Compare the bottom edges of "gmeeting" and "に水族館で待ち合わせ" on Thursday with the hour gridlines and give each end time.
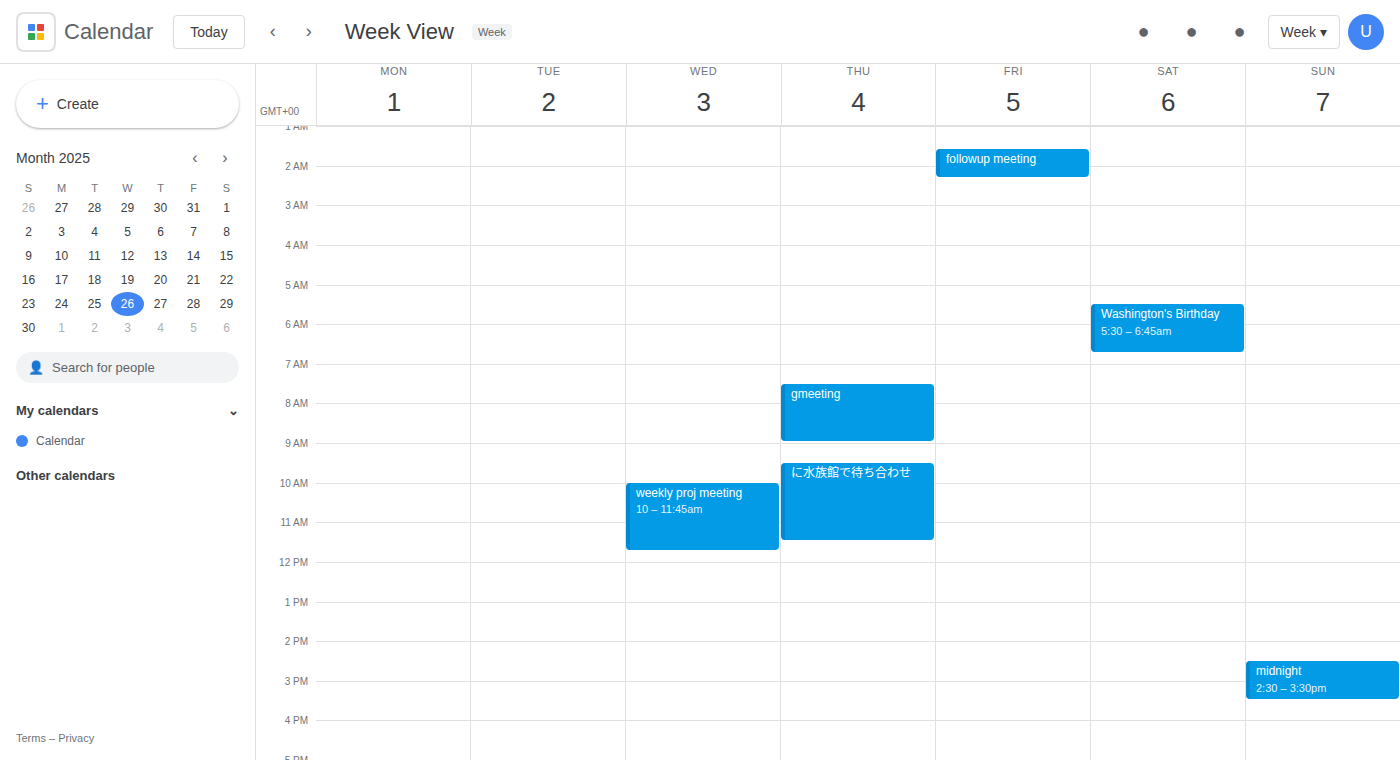
"gmeeting": 9:00 AM, exactly on the 9 AM line. "に水族館で待ち合わせ": 11:30 AM, halfway between the 11 AM and 12 PM lines.